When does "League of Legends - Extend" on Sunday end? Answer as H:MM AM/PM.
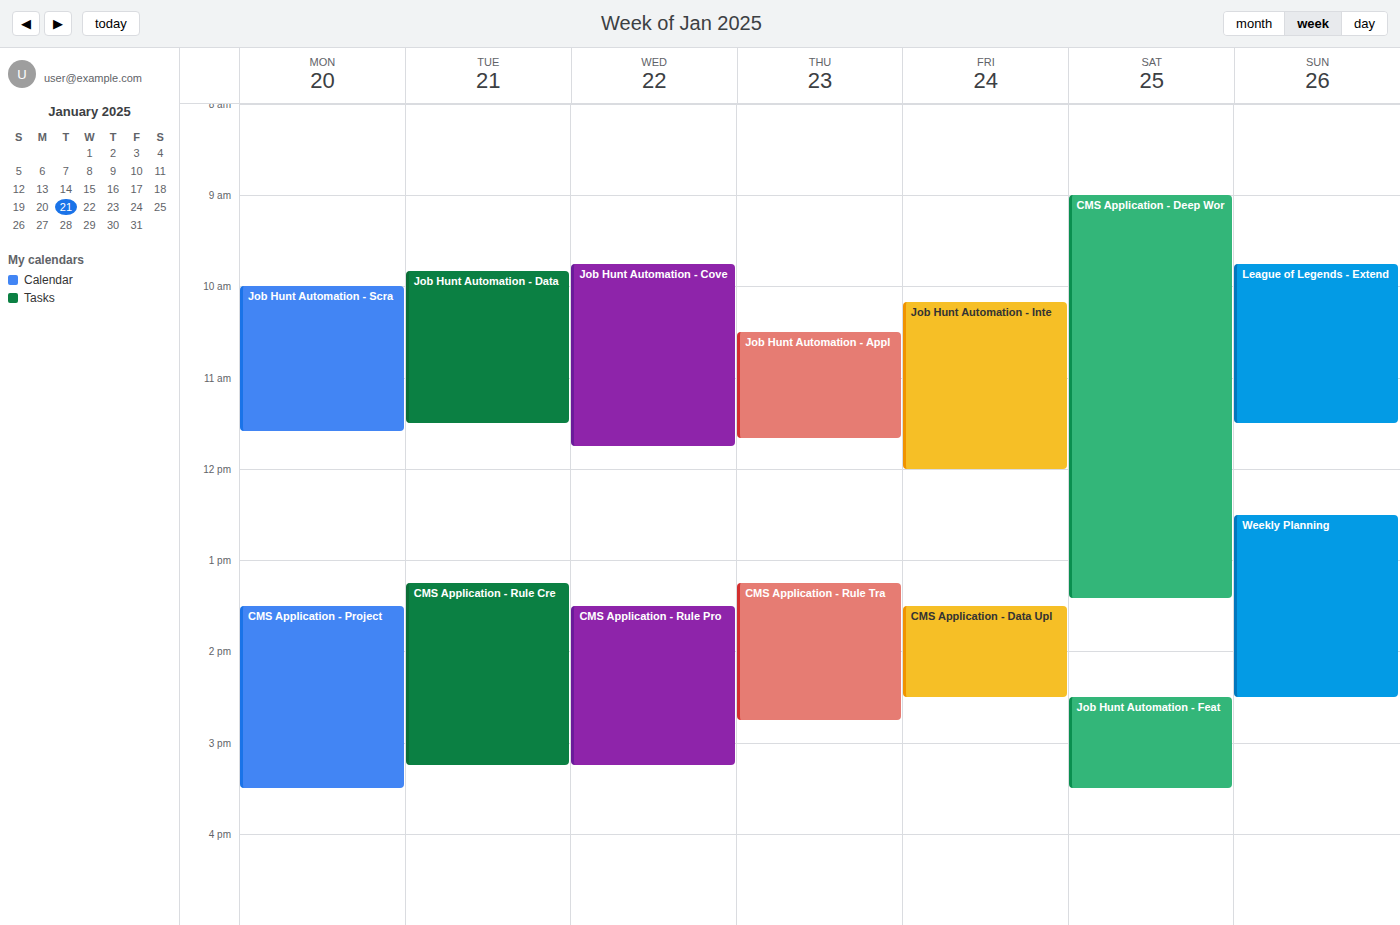
11:30 AM